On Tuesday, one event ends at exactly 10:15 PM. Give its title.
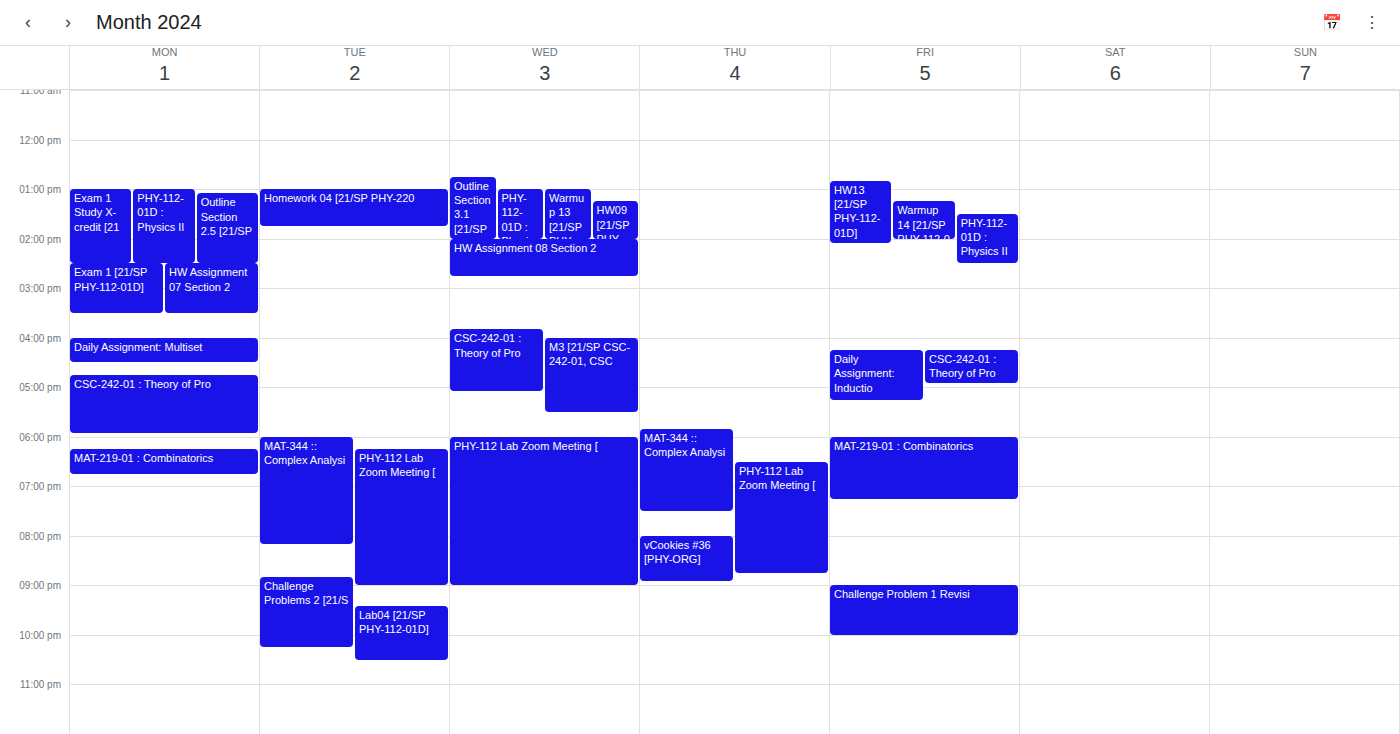
"Challenge Problems 2 [21/S"